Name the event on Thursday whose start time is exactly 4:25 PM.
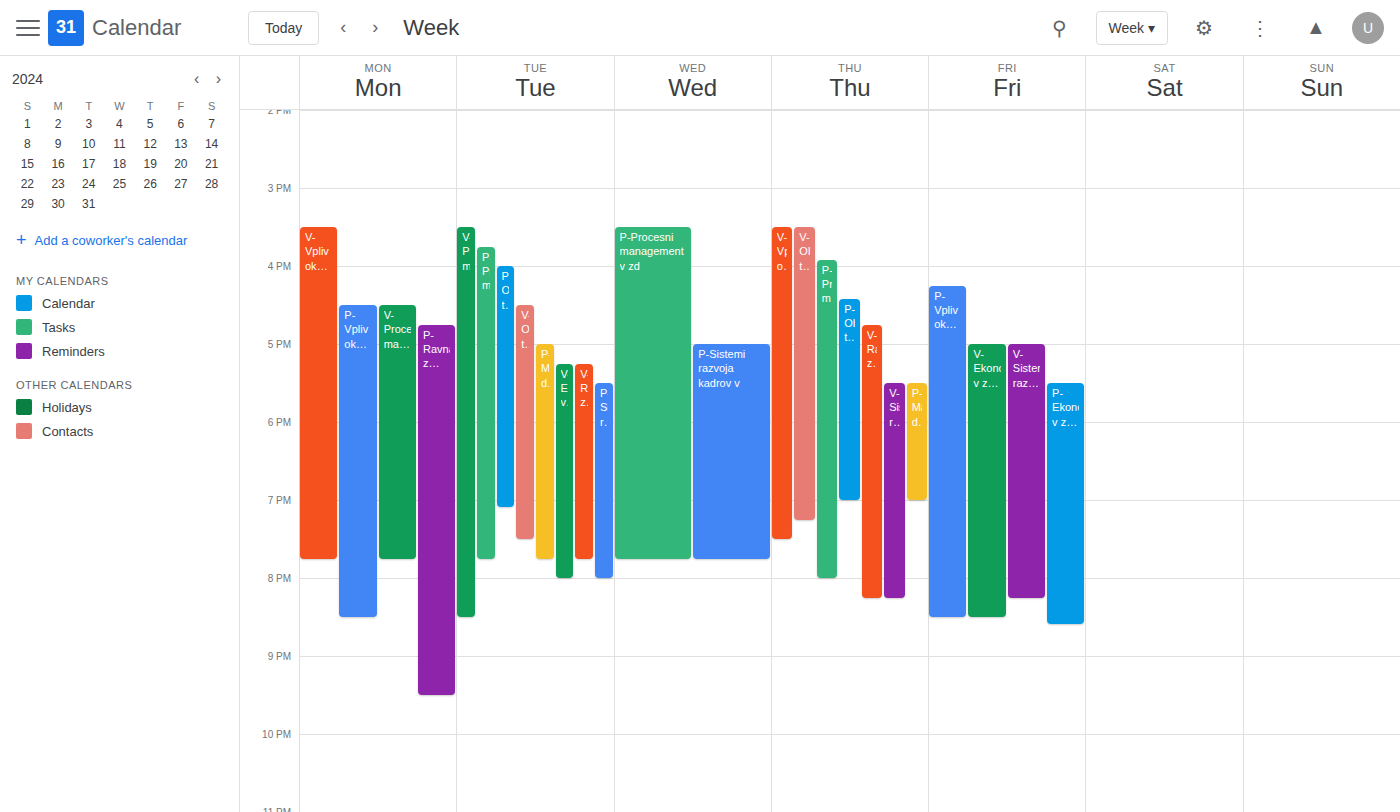
"P-Obvladovanje tveganj v z"